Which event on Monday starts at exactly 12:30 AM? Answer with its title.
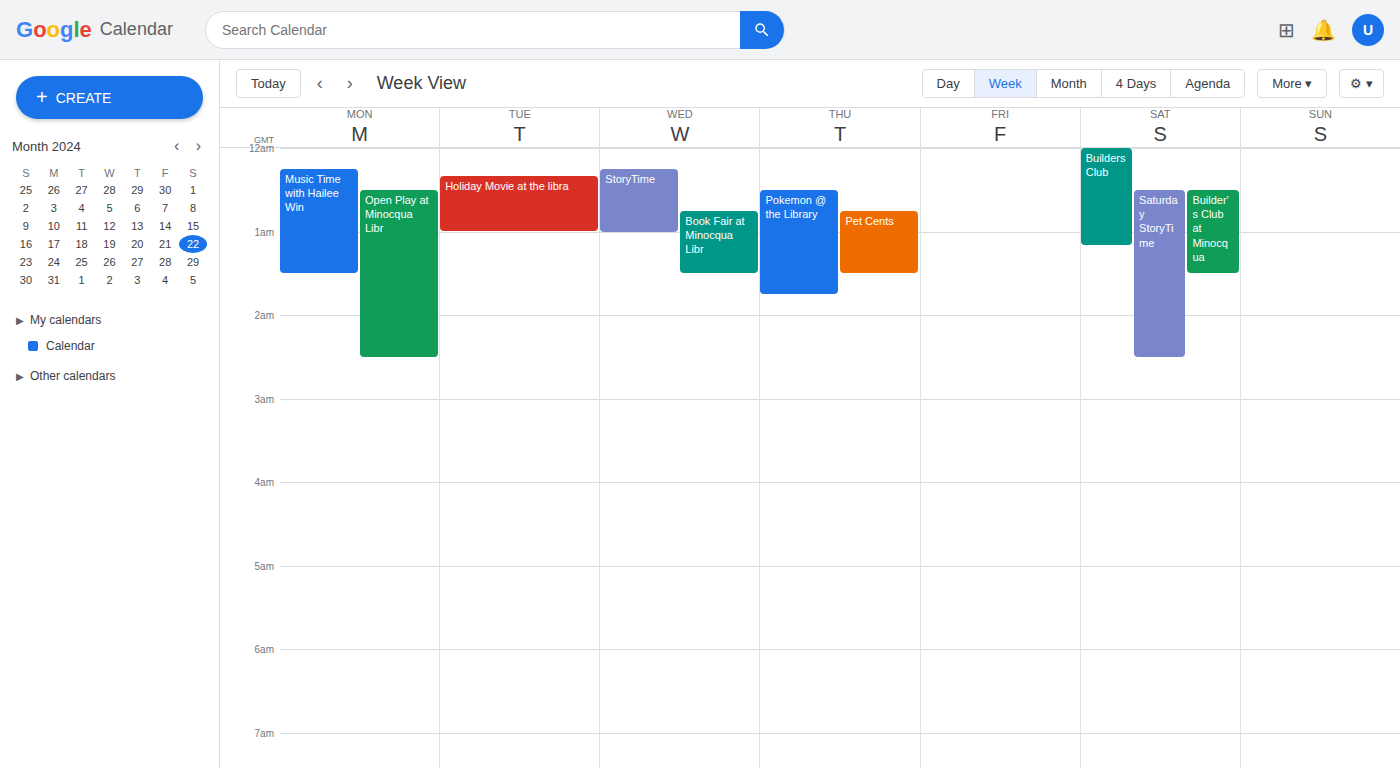
"Open Play at Minocqua Libr"